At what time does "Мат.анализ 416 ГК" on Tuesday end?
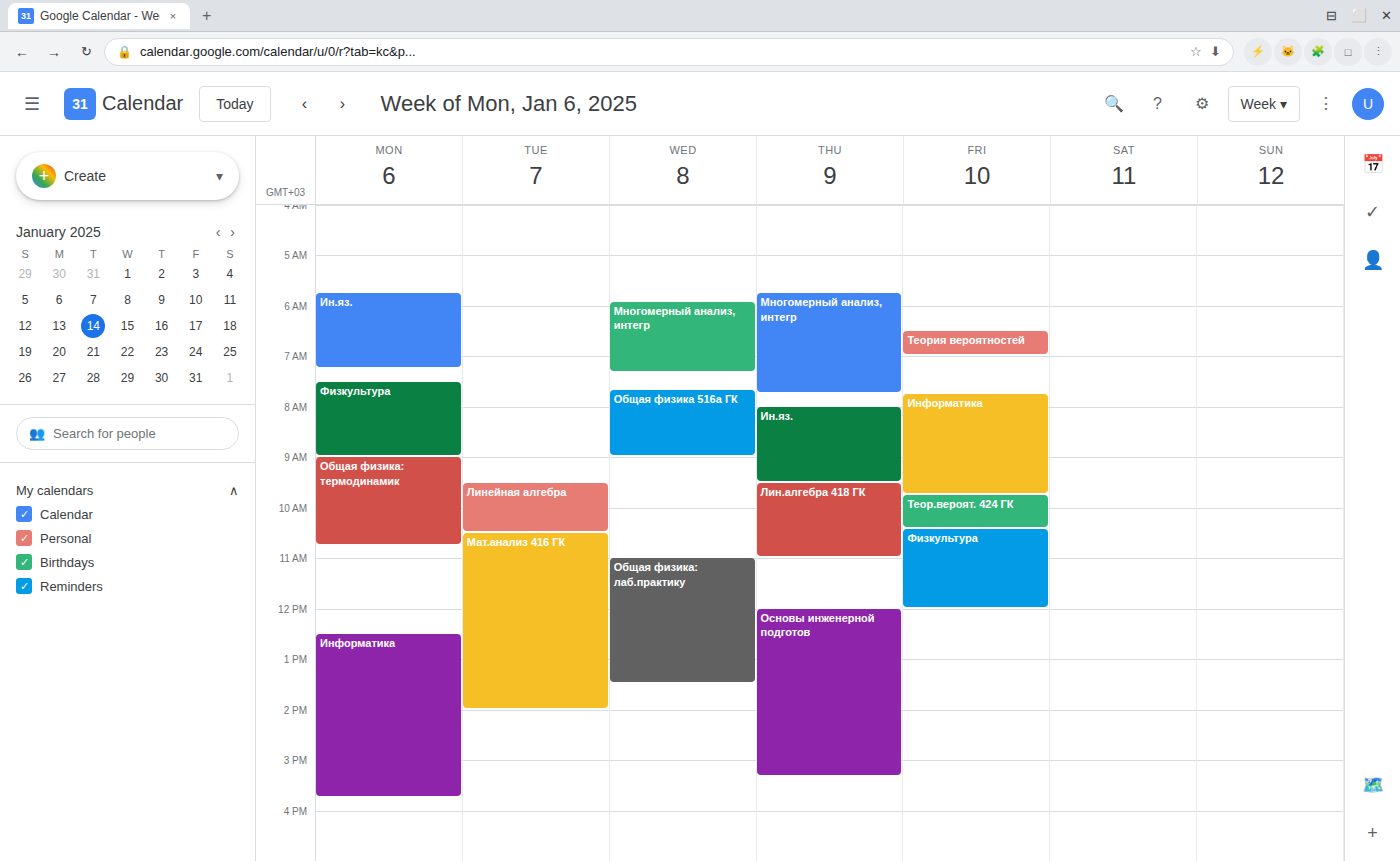
14:00